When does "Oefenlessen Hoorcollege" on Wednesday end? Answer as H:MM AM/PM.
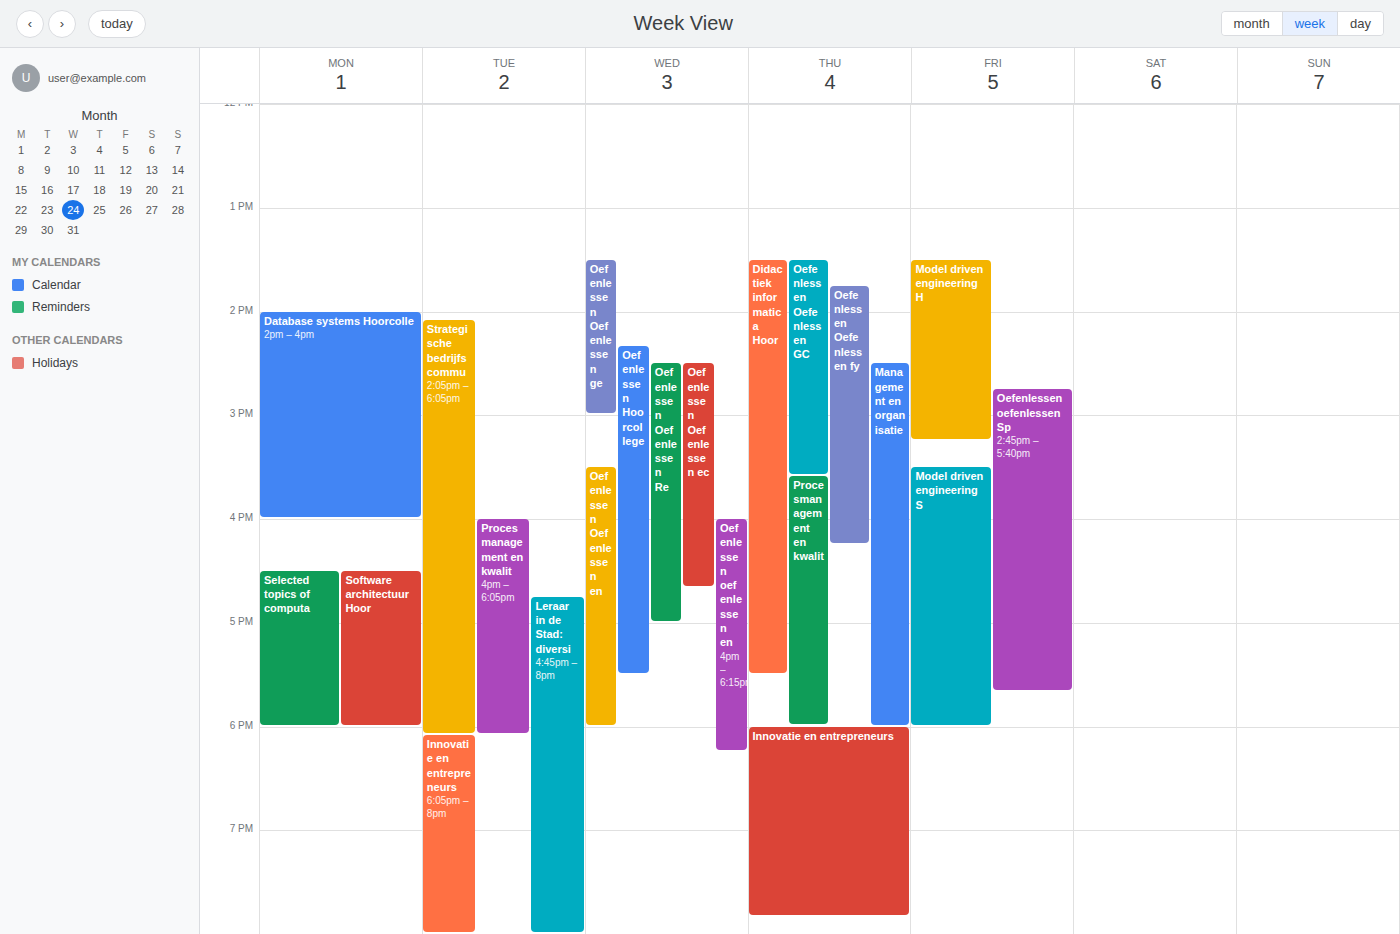
5:30 PM